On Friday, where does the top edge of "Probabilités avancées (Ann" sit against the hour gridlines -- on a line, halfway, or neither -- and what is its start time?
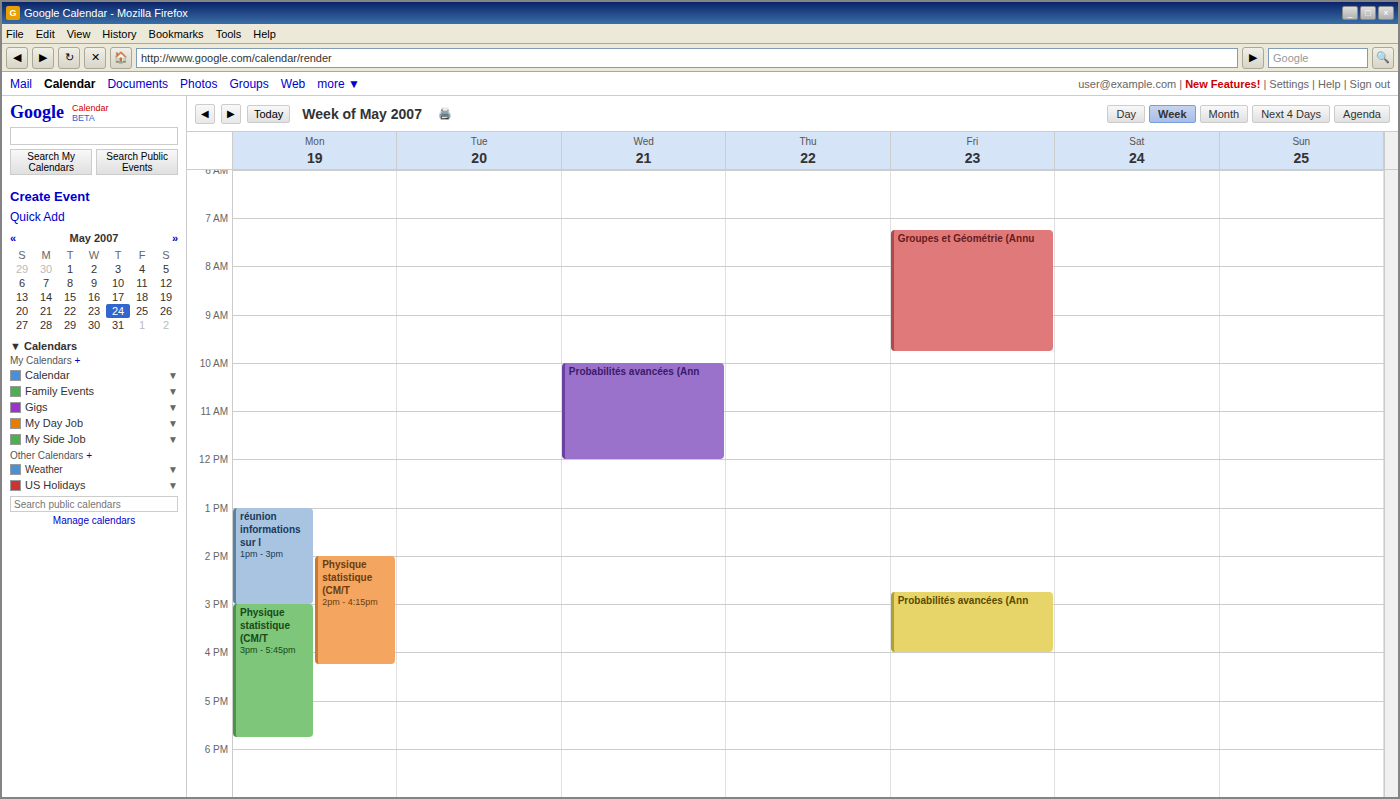
2:45 PM -- neither: three quarters of the way from the 2 PM line to the 3 PM line.